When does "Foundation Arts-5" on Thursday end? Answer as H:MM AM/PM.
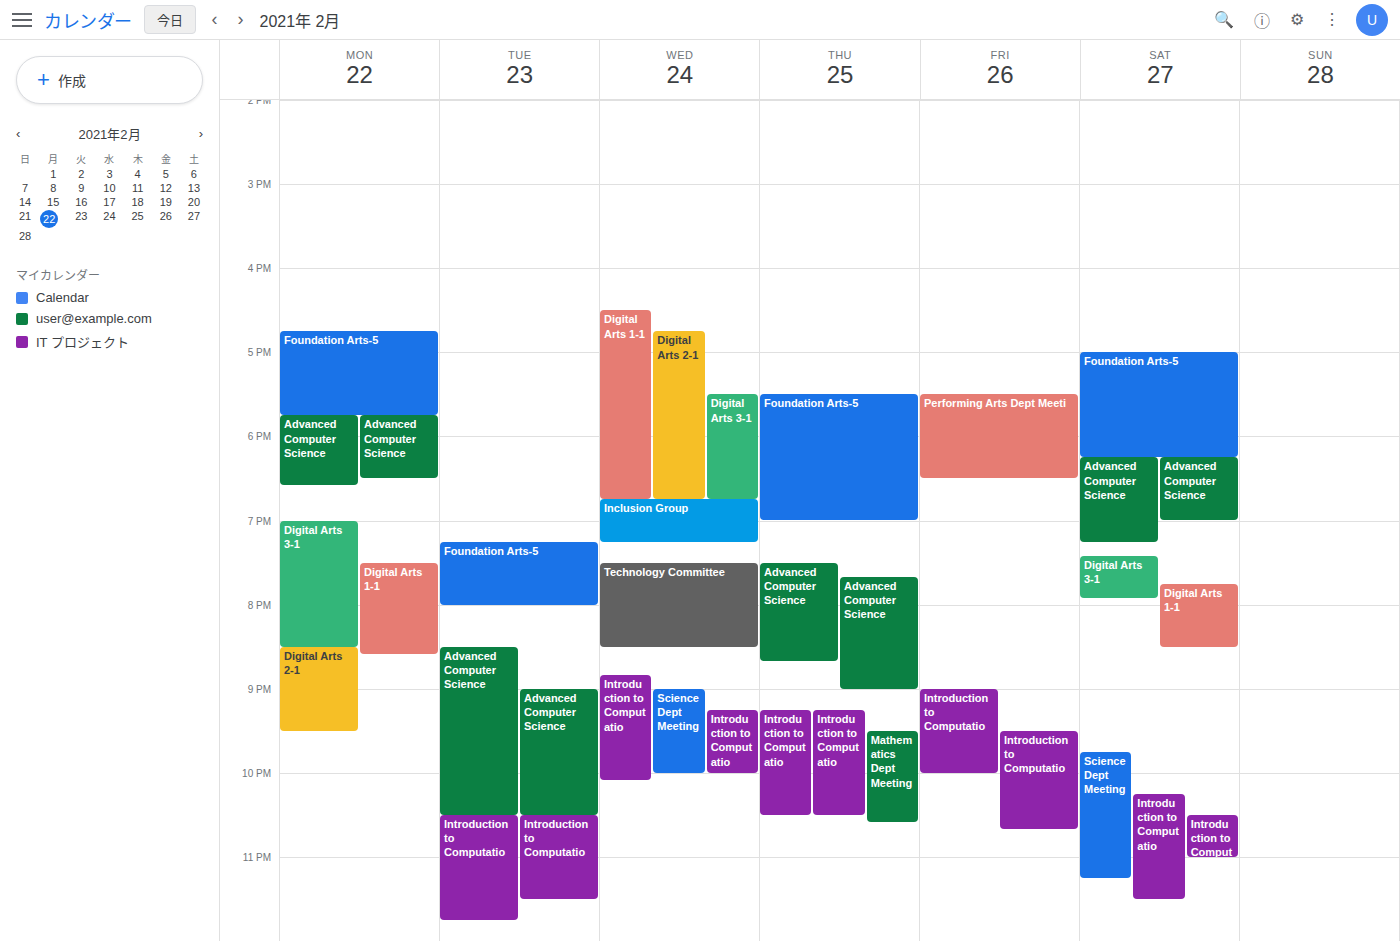
7:00 PM